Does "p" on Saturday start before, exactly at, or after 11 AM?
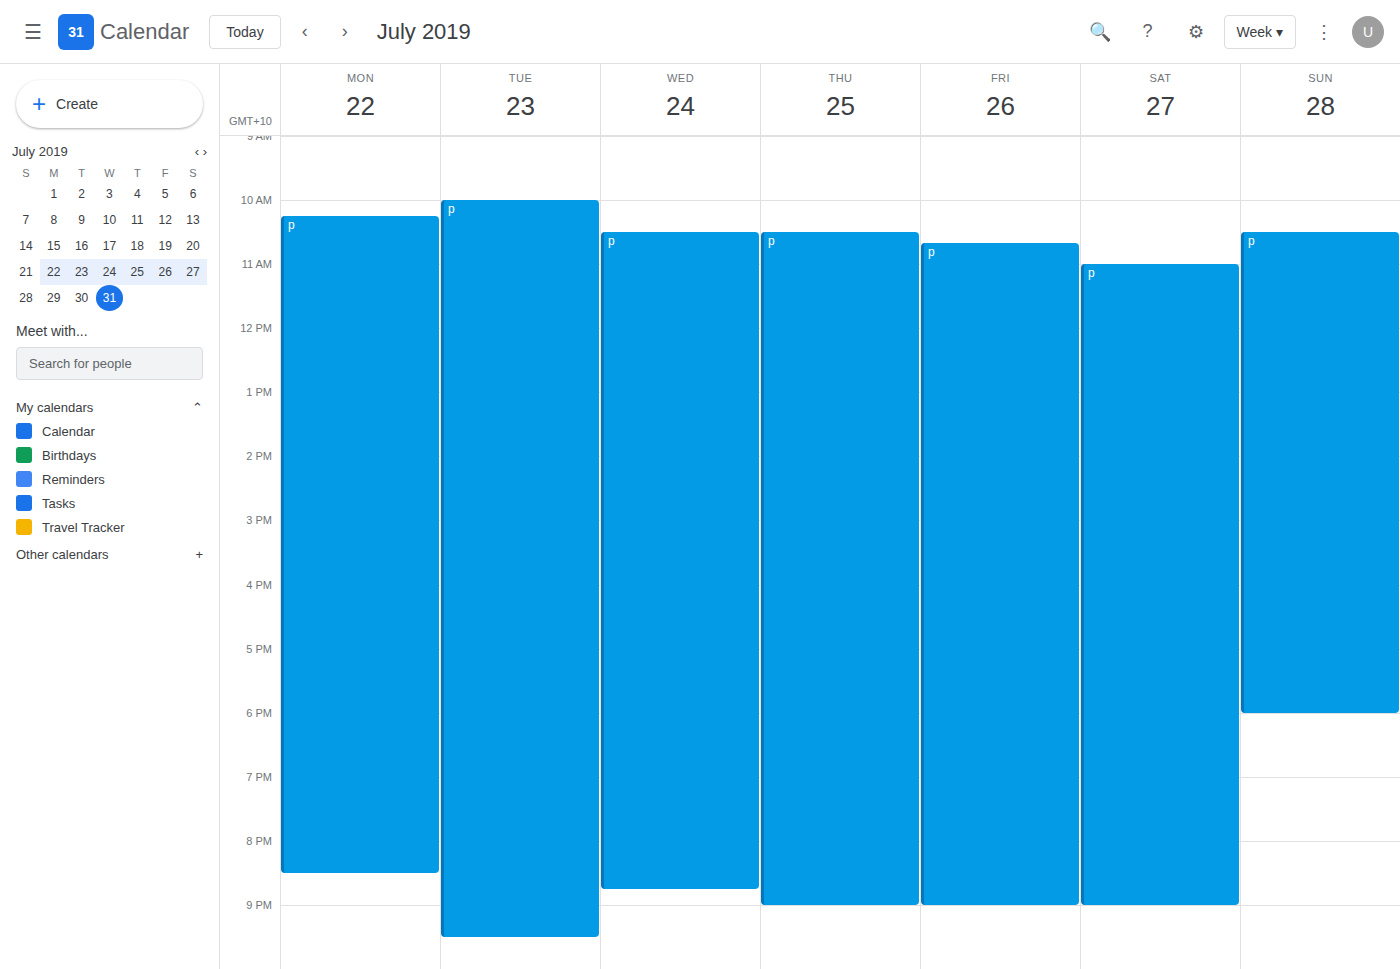
11:00 AM -- exactly at 11 AM, on the 11 AM line.